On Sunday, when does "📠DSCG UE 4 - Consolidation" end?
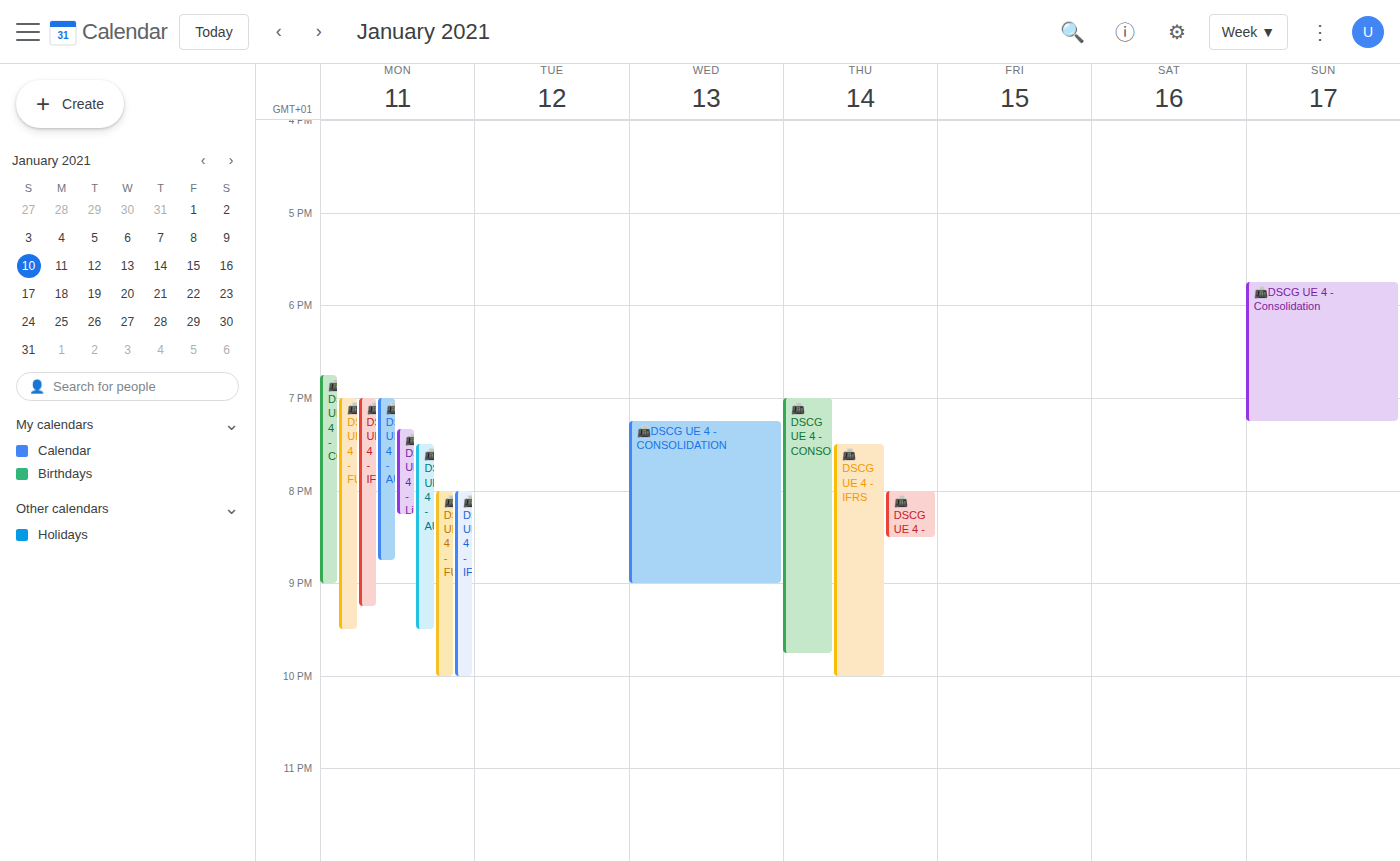
7:15 PM